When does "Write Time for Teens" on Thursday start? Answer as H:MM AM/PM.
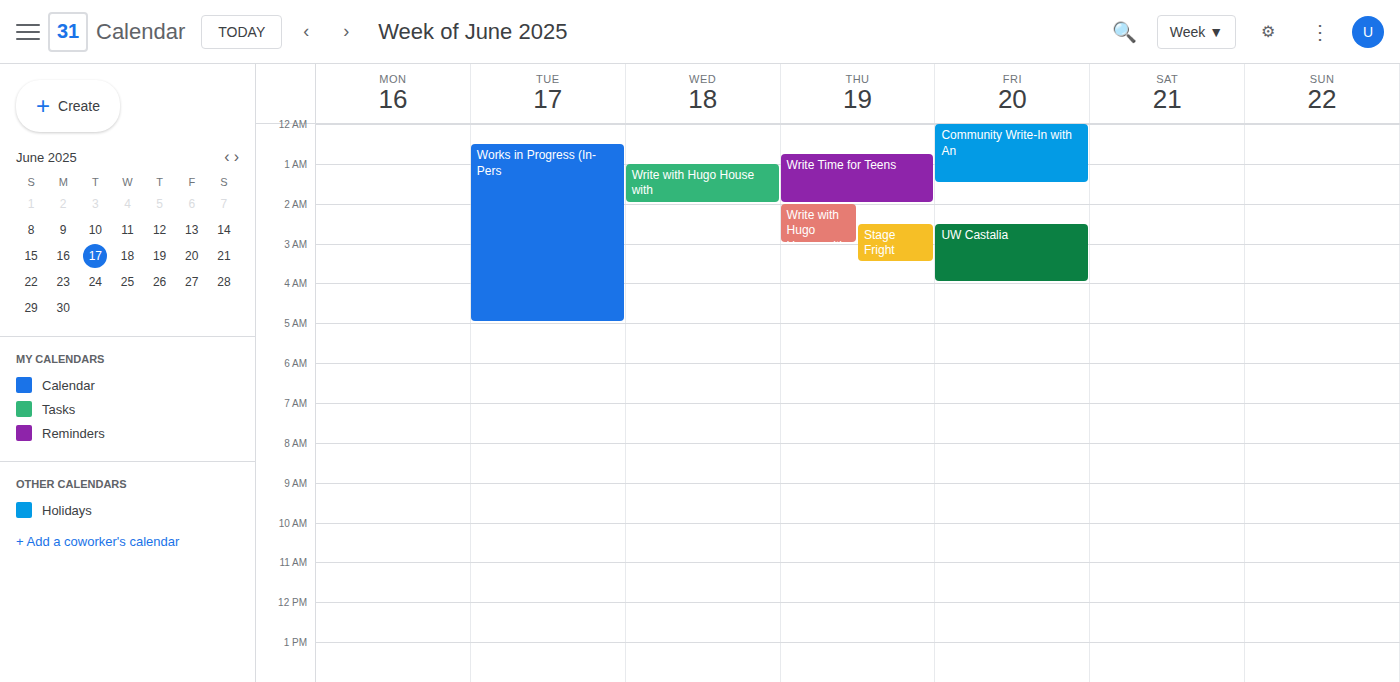
12:45 AM